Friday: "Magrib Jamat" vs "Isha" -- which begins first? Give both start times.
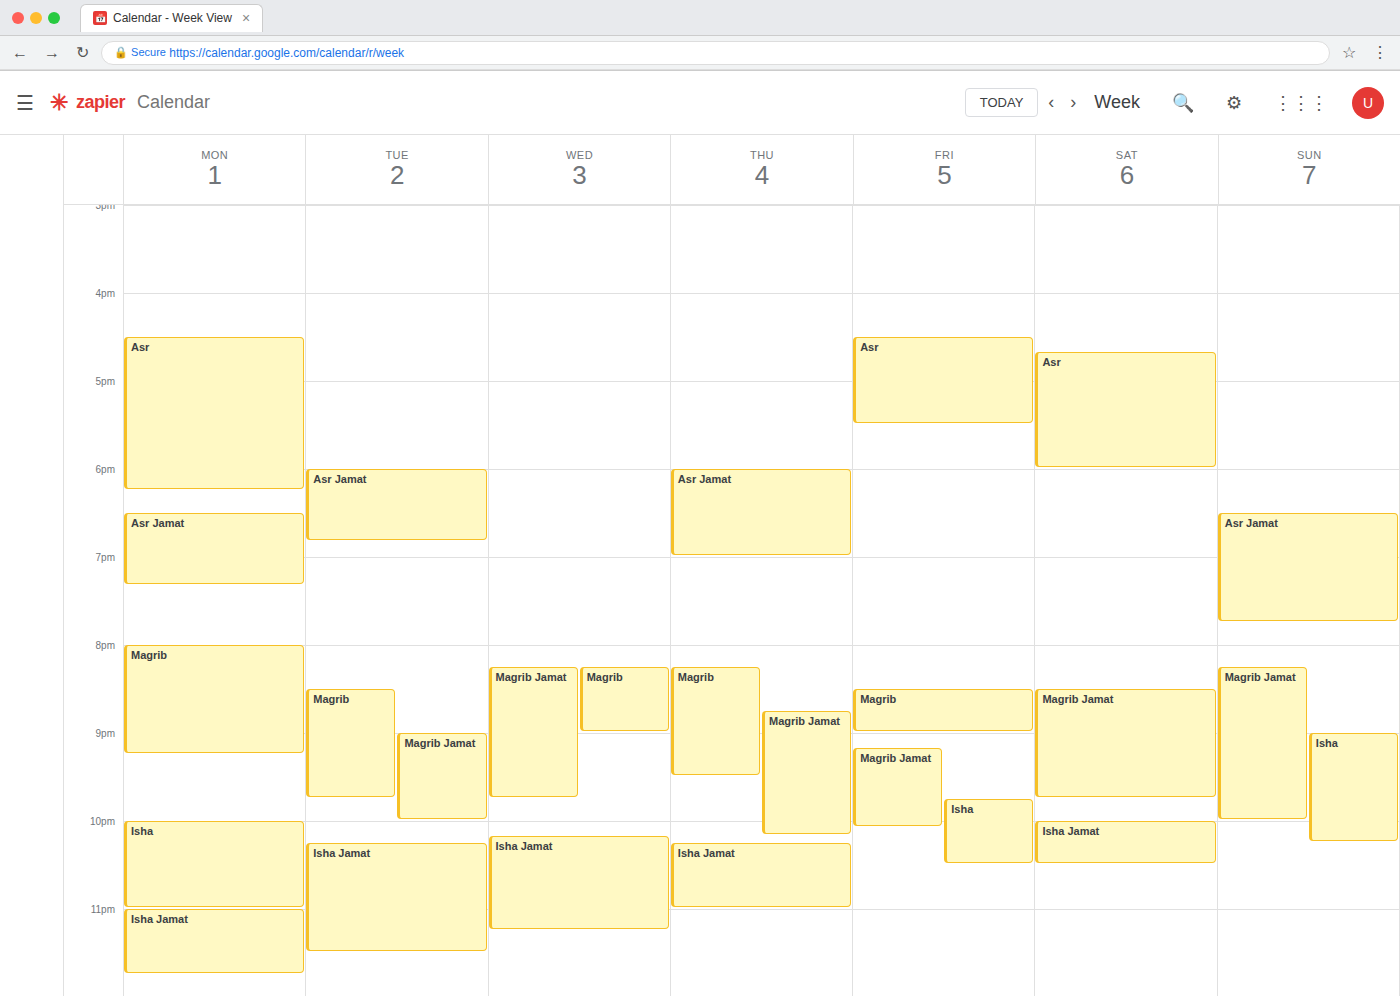
"Magrib Jamat" 9:10 PM; "Isha" 9:45 PM.